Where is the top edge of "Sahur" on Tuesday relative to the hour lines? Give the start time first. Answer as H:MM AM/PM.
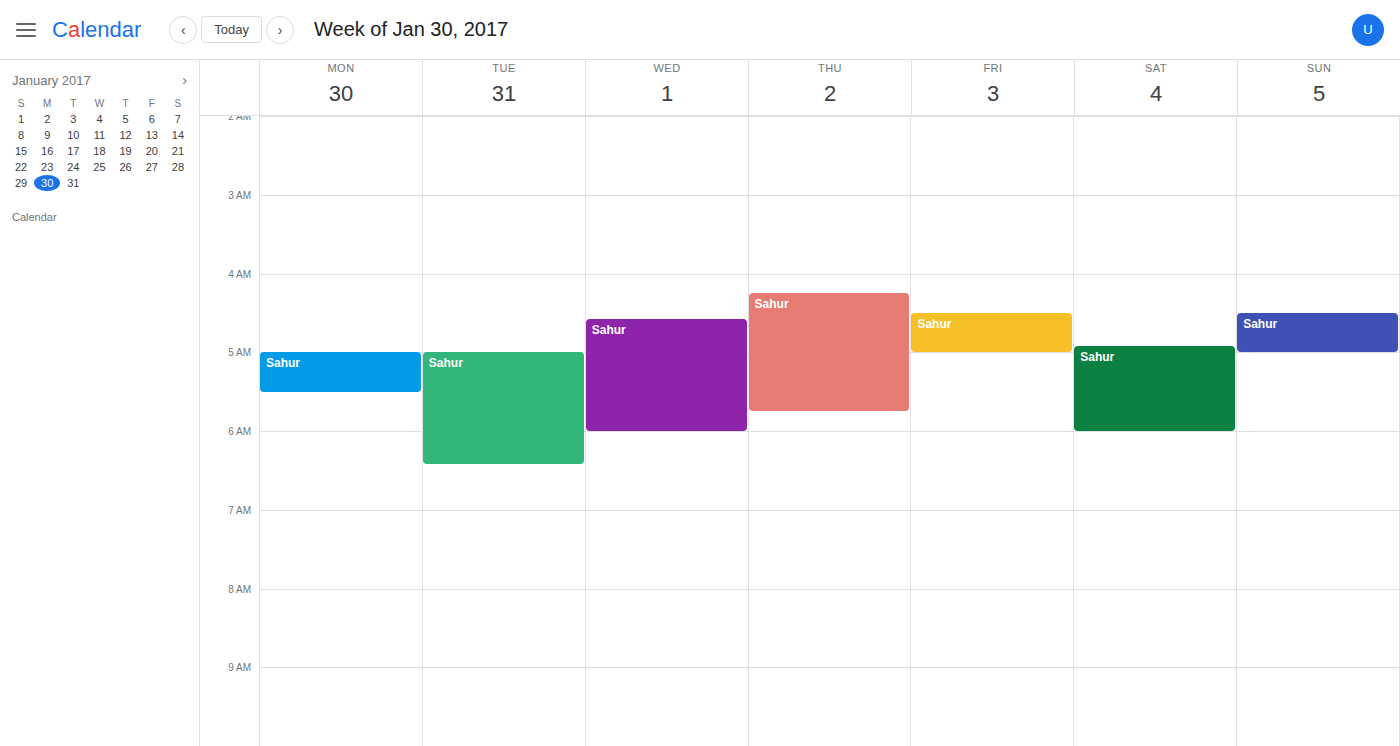
5:00 AM -- exactly on the 5 AM line.